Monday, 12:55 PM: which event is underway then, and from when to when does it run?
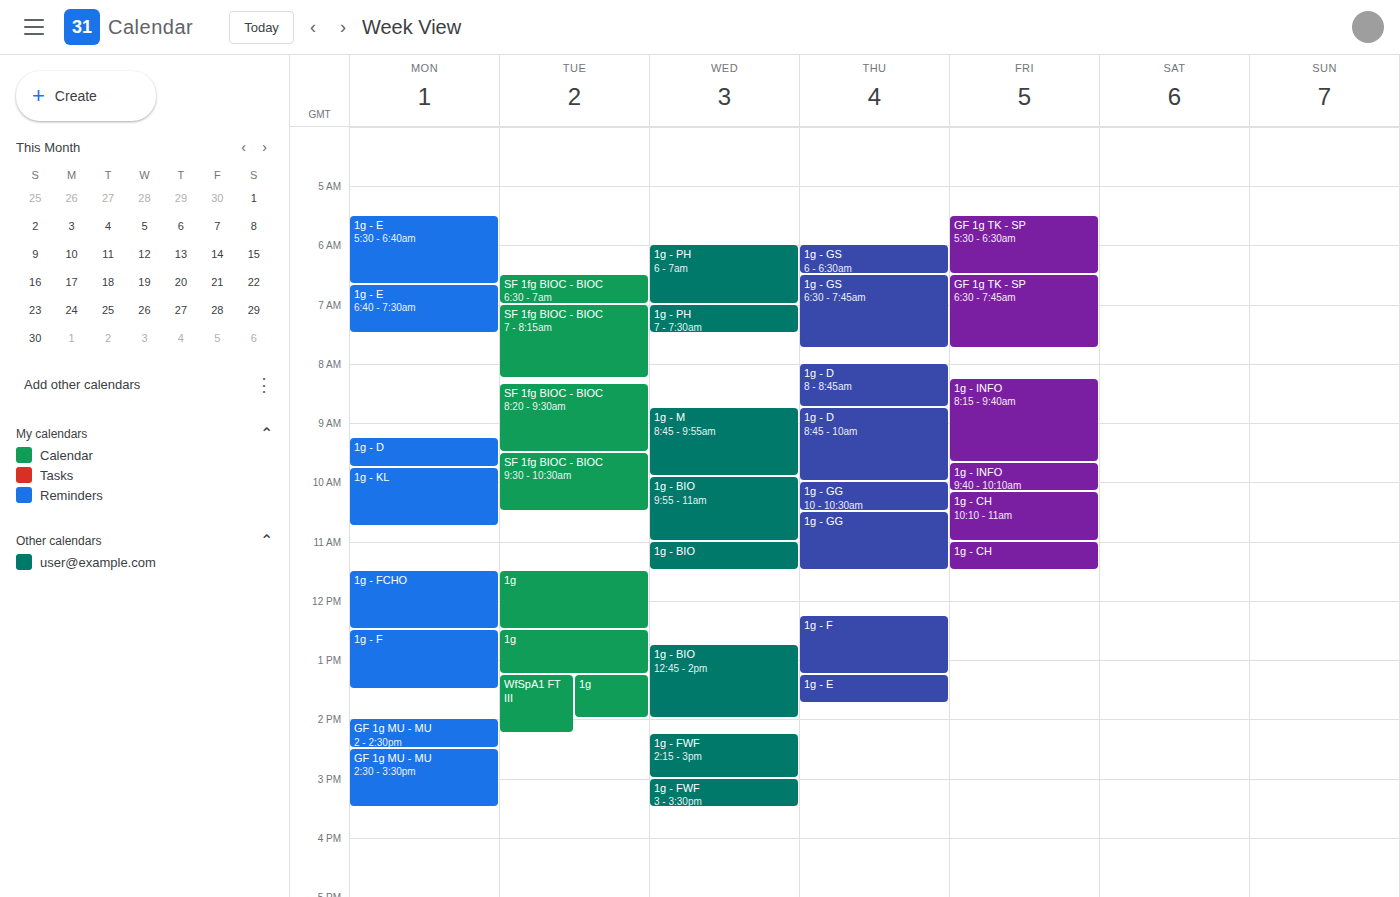
"1g - F", 12:30 PM to 1:30 PM